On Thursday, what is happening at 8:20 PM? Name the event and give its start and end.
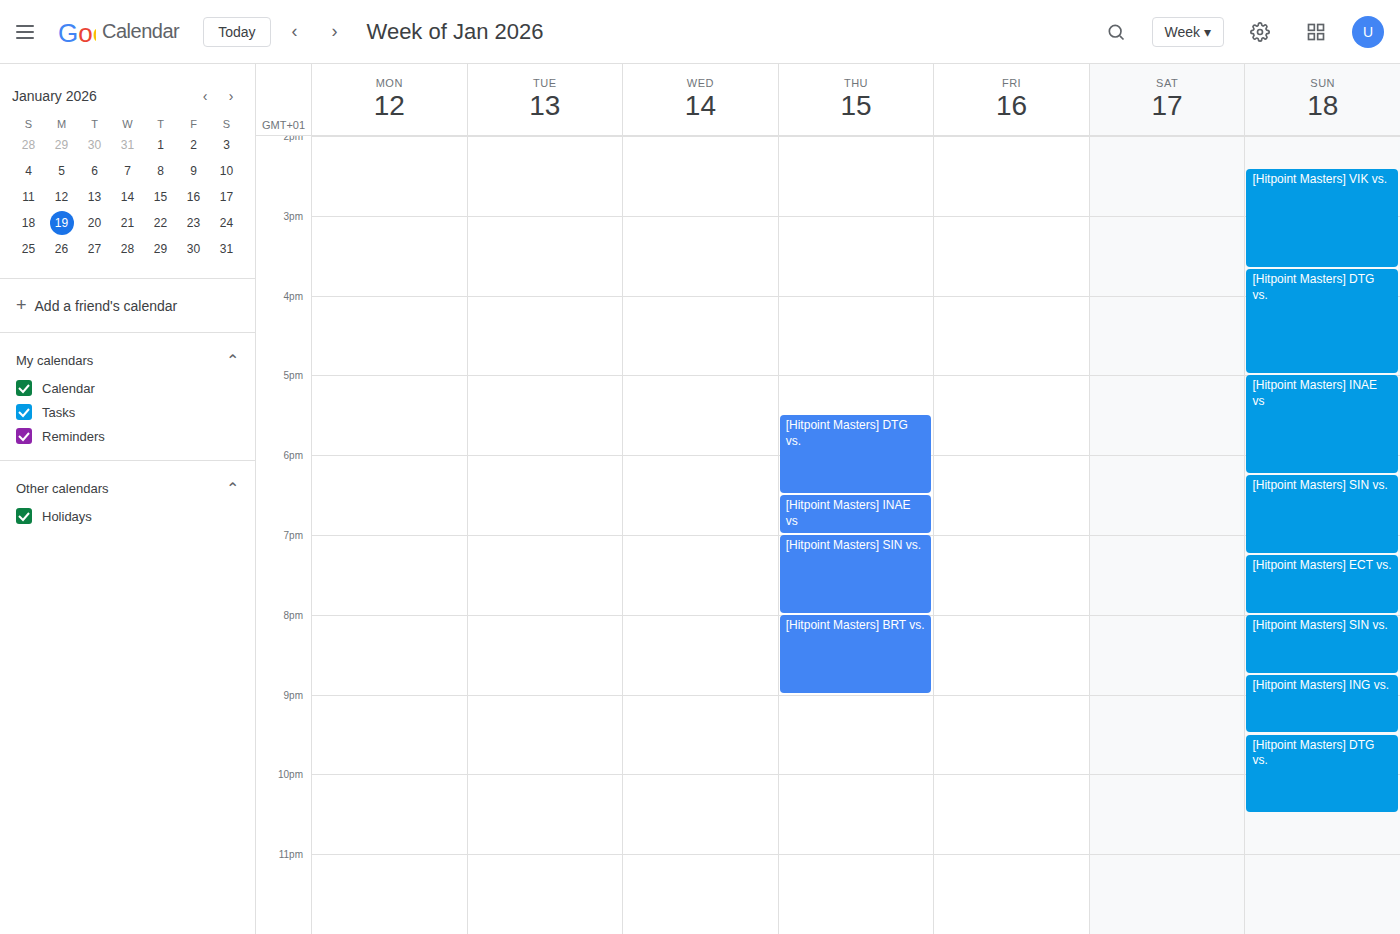
"[Hitpoint Masters] BRT vs.", 8:00 PM to 9:00 PM